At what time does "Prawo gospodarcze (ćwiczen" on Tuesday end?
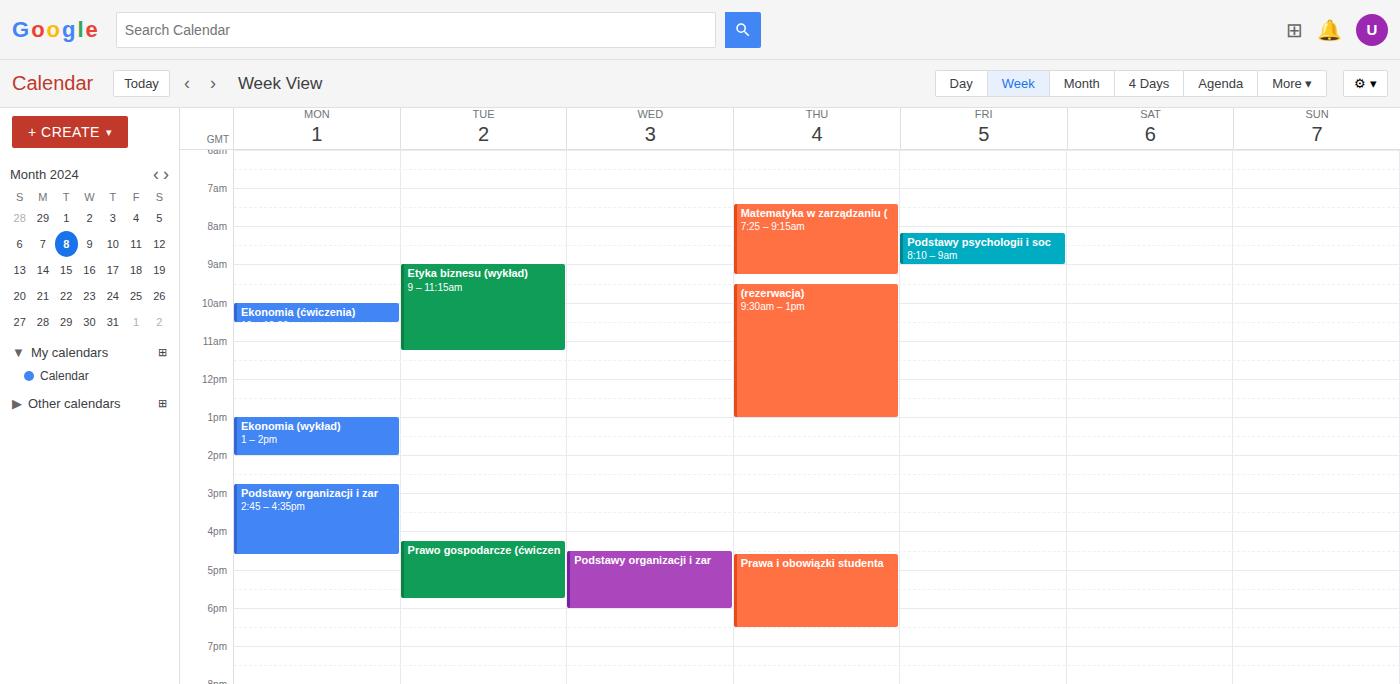
5:45 PM